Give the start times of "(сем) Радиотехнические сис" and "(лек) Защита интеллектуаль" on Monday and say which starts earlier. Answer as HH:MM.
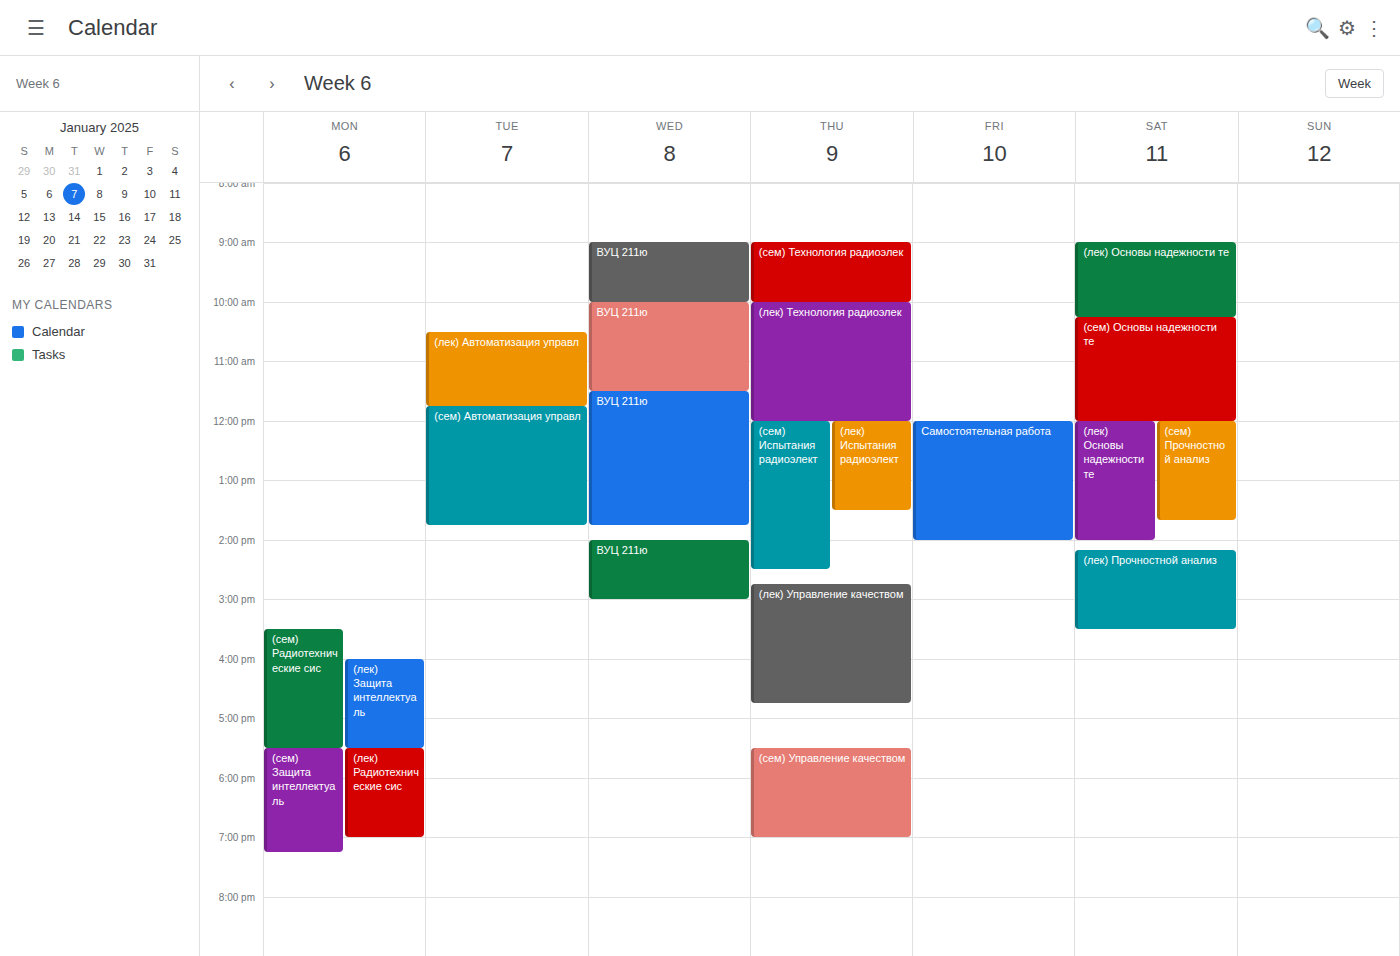
"(сем) Радиотехнические сис" 15:30; "(лек) Защита интеллектуаль" 16:00.